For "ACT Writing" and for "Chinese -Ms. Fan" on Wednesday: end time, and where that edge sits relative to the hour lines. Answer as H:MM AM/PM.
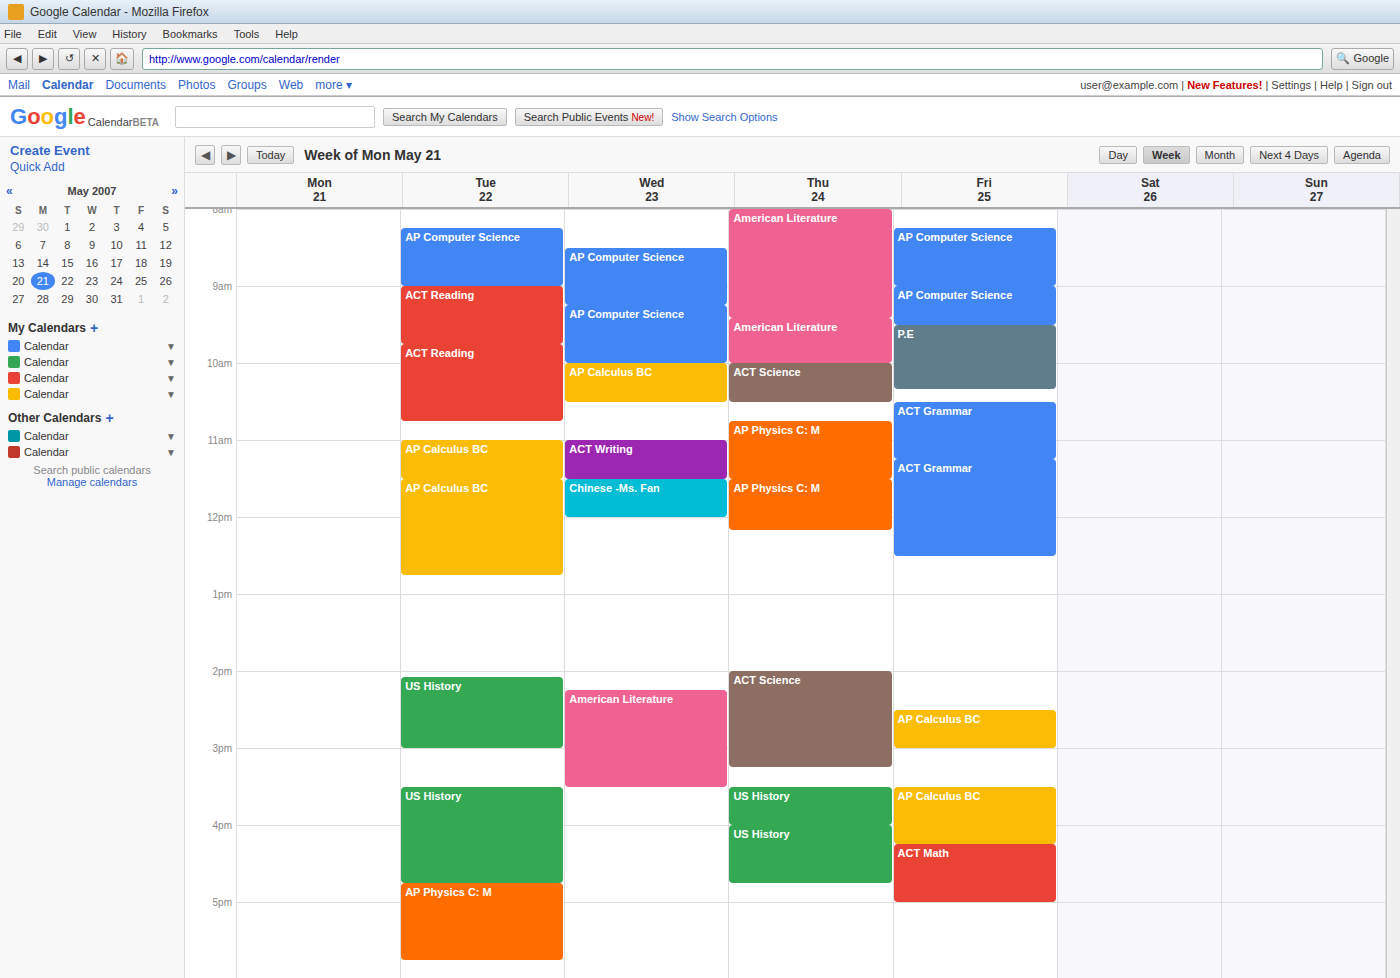
"ACT Writing": 11:30 AM, halfway between the 11 AM and 12 PM lines. "Chinese -Ms. Fan": 12:00 PM, exactly on the 12 PM line.